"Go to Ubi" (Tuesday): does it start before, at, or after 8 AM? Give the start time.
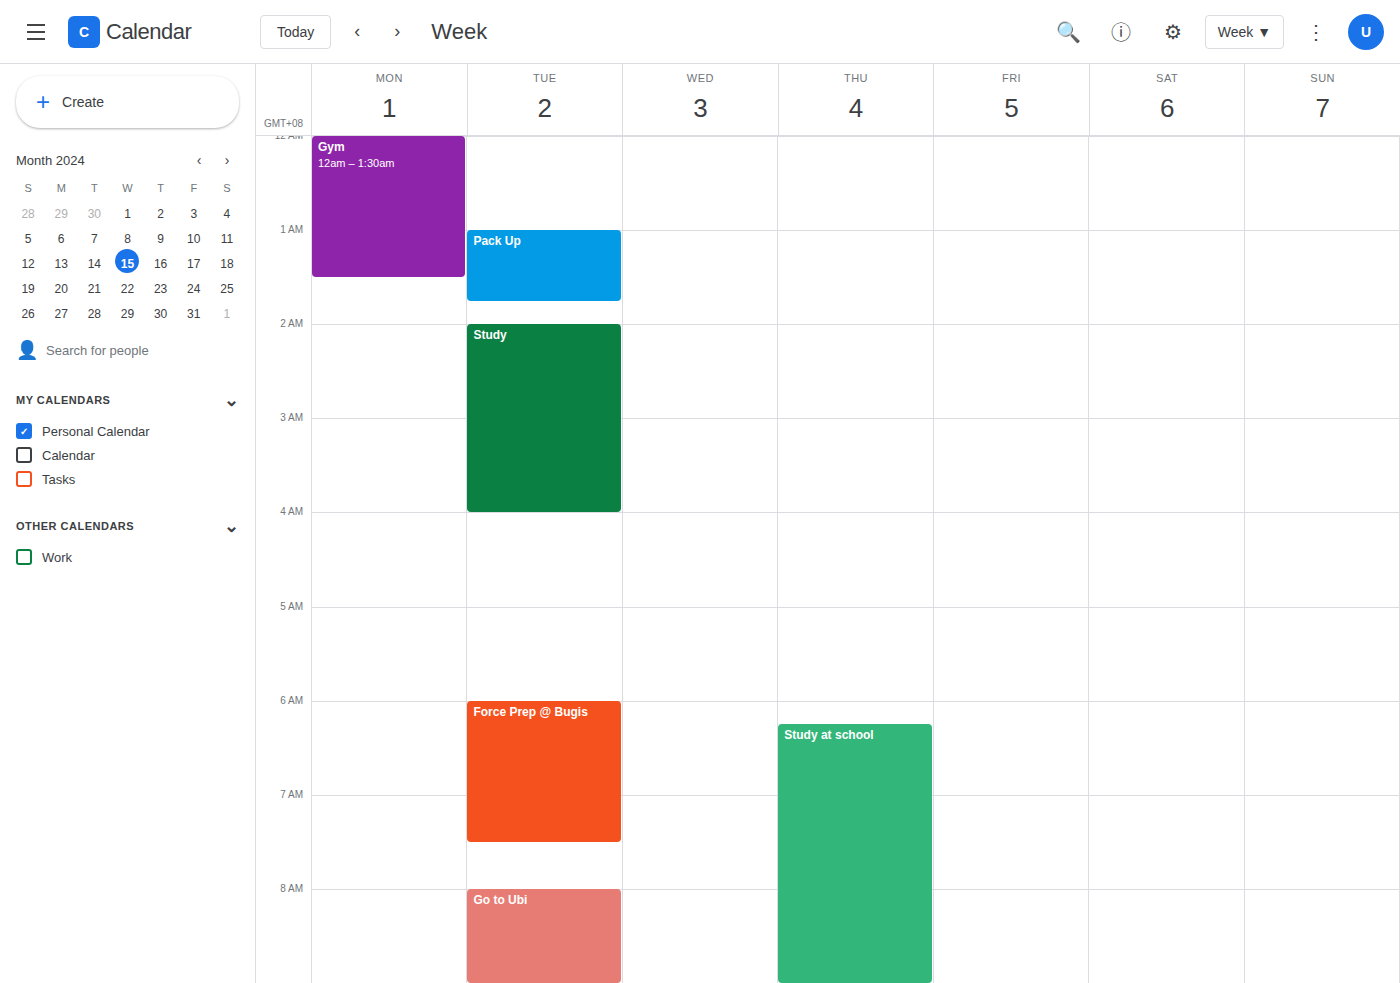
8:00 AM -- exactly at 8 AM, on the 8 AM line.